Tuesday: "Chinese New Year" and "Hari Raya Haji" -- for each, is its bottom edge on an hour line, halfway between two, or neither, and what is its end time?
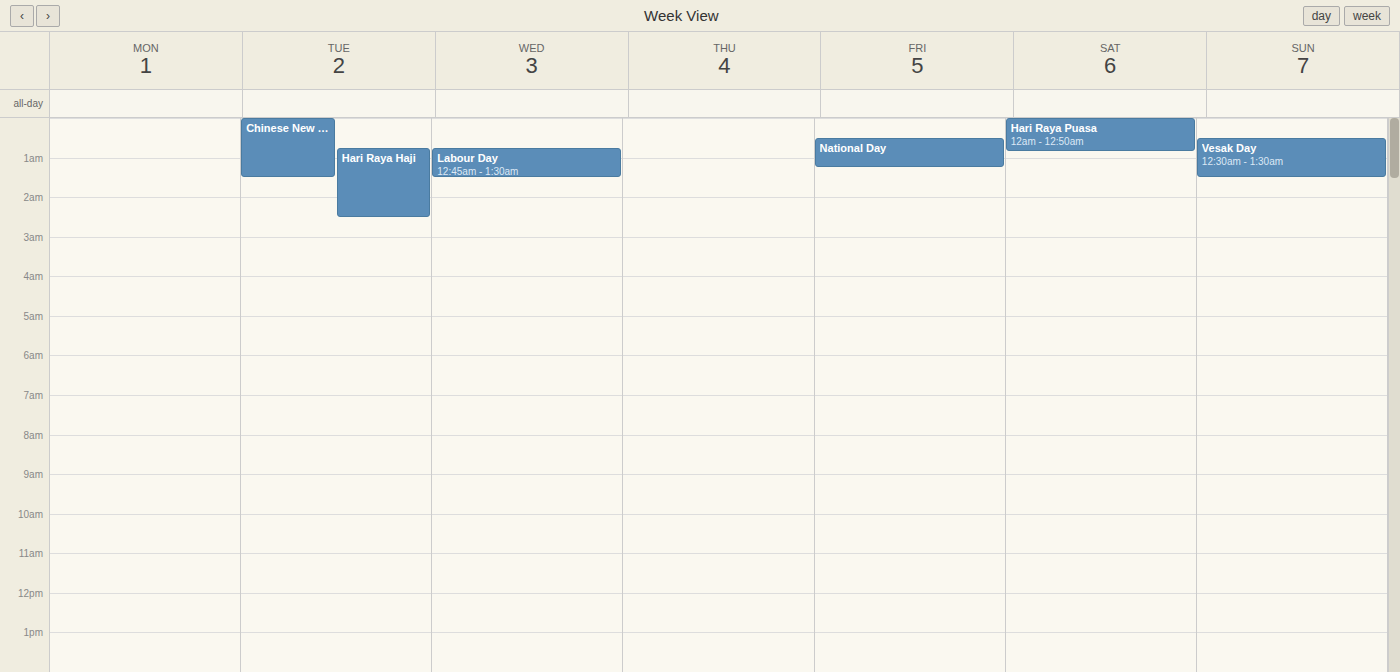
"Chinese New Year": 01:30, halfway between the 01:00 and 02:00 lines. "Hari Raya Haji": 02:30, halfway between the 02:00 and 03:00 lines.